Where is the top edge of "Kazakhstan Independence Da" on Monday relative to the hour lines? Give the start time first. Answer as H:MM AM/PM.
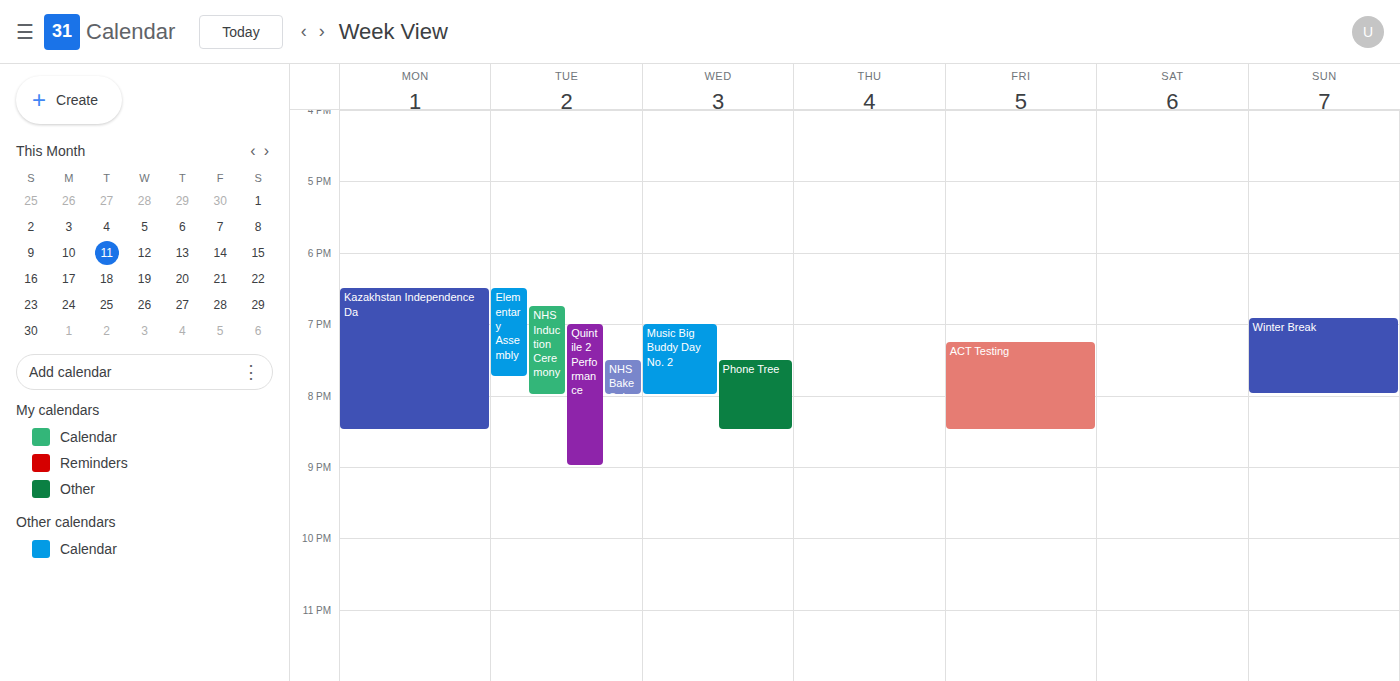
6:30 PM -- halfway between the 6 PM and 7 PM lines.